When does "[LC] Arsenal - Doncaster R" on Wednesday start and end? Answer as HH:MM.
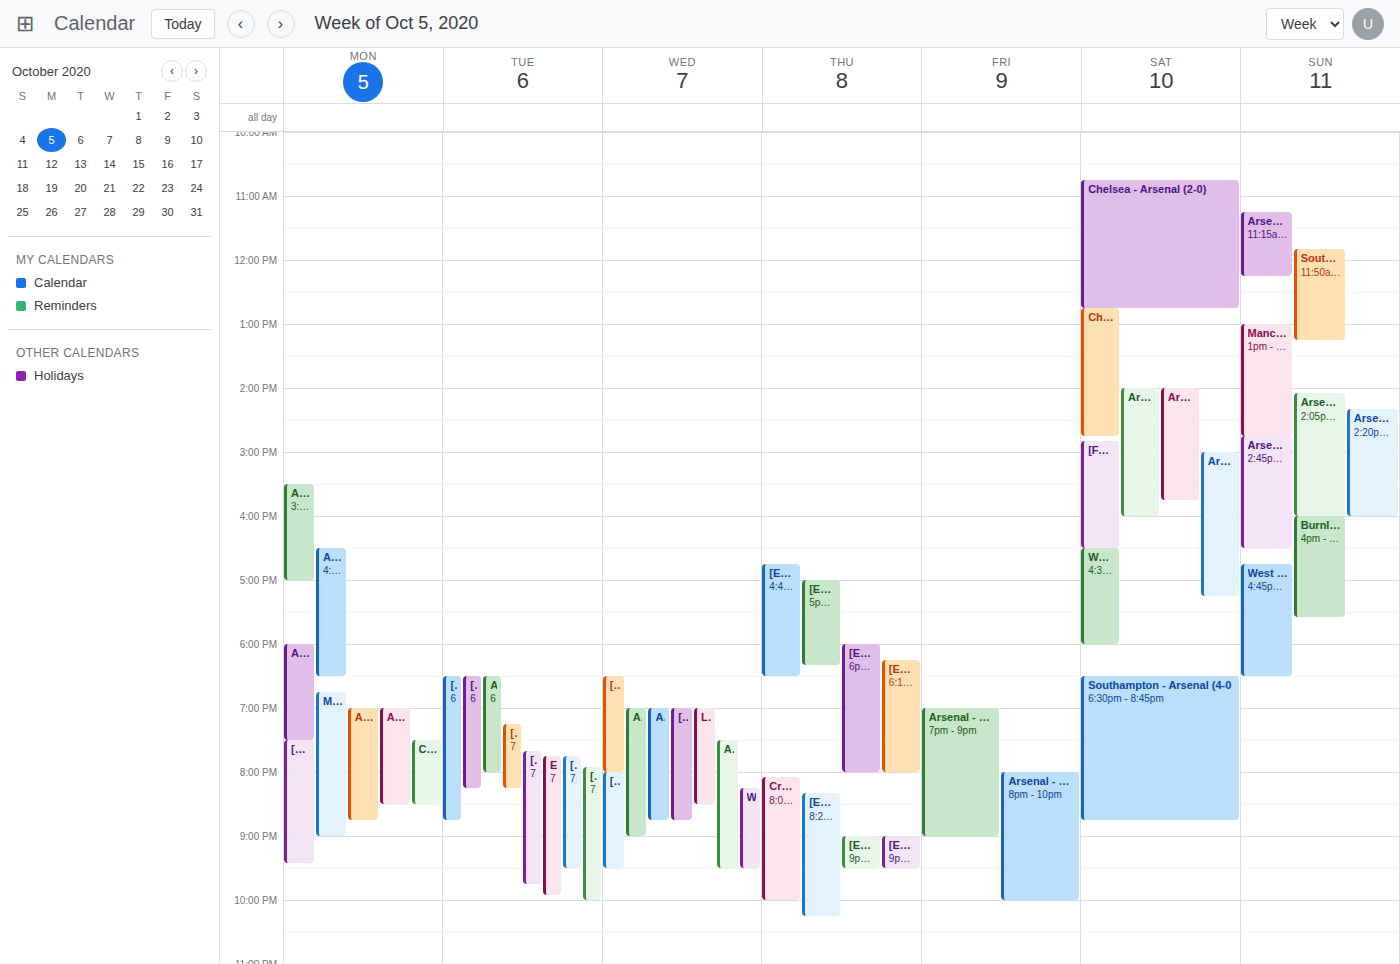
18:30 to 20:00